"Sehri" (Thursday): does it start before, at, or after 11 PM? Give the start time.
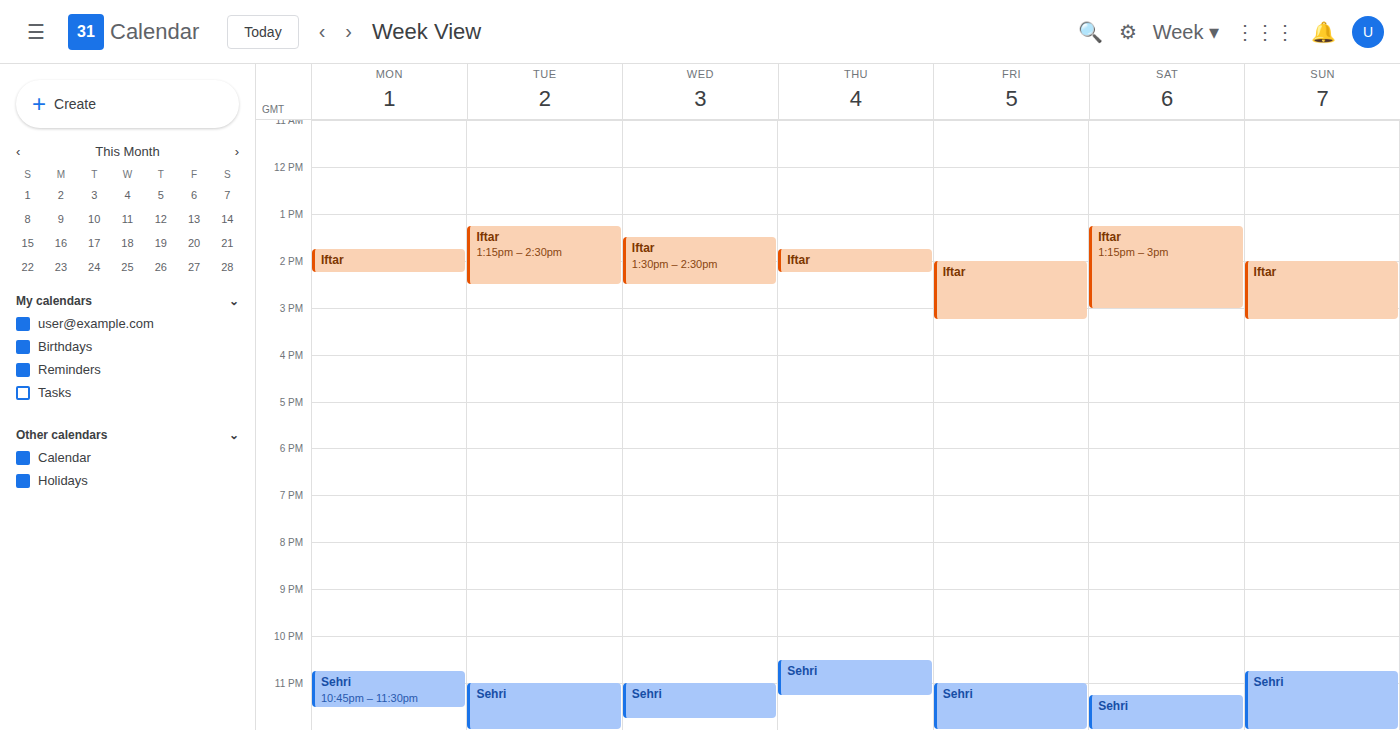
10:30 PM -- before 11 PM, 30 minutes above the 11 PM line.